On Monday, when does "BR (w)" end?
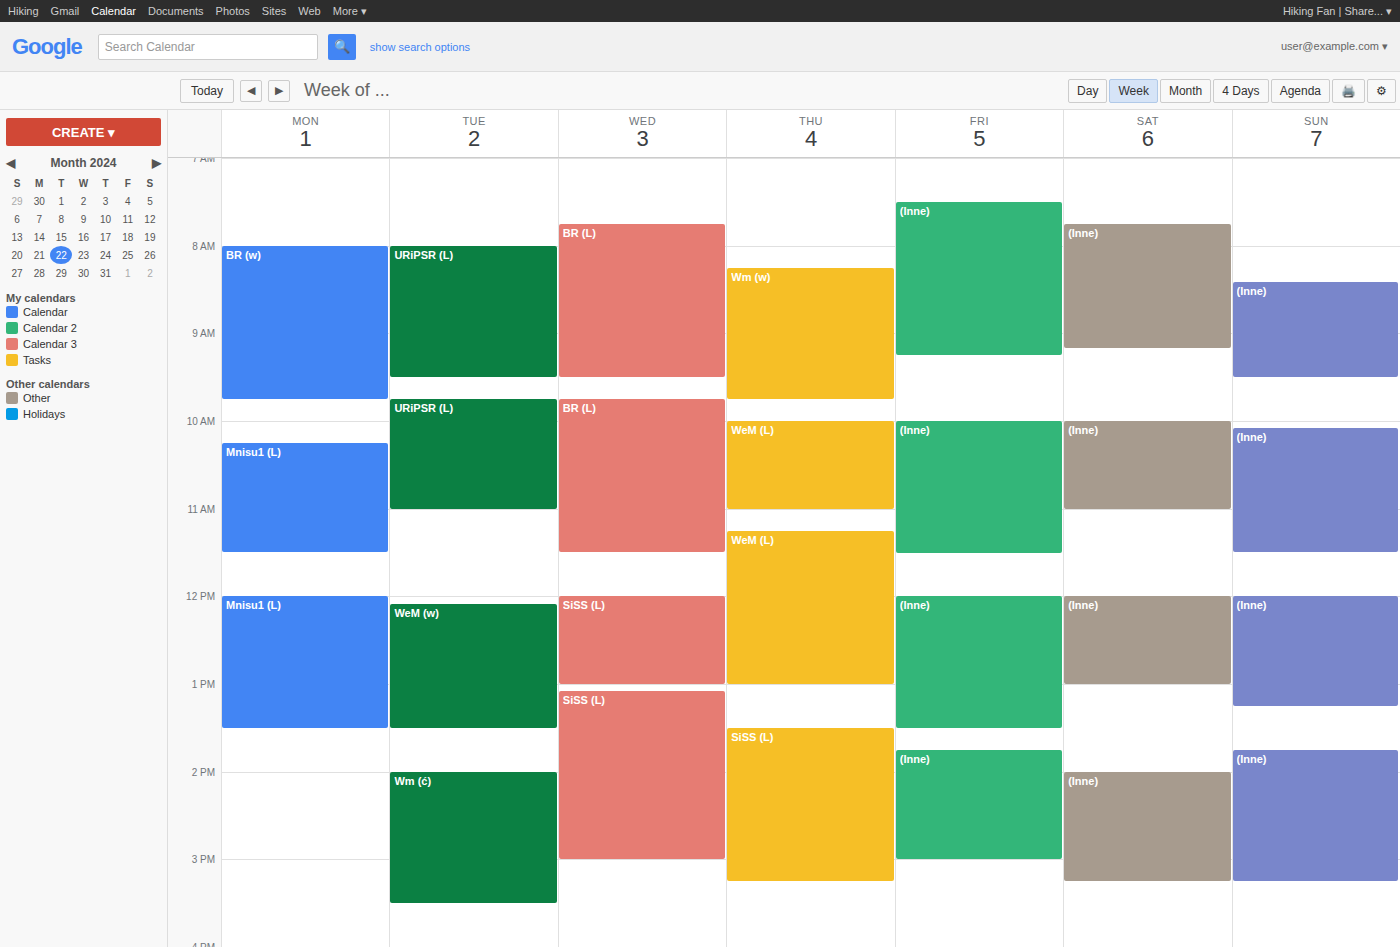
9:45 AM